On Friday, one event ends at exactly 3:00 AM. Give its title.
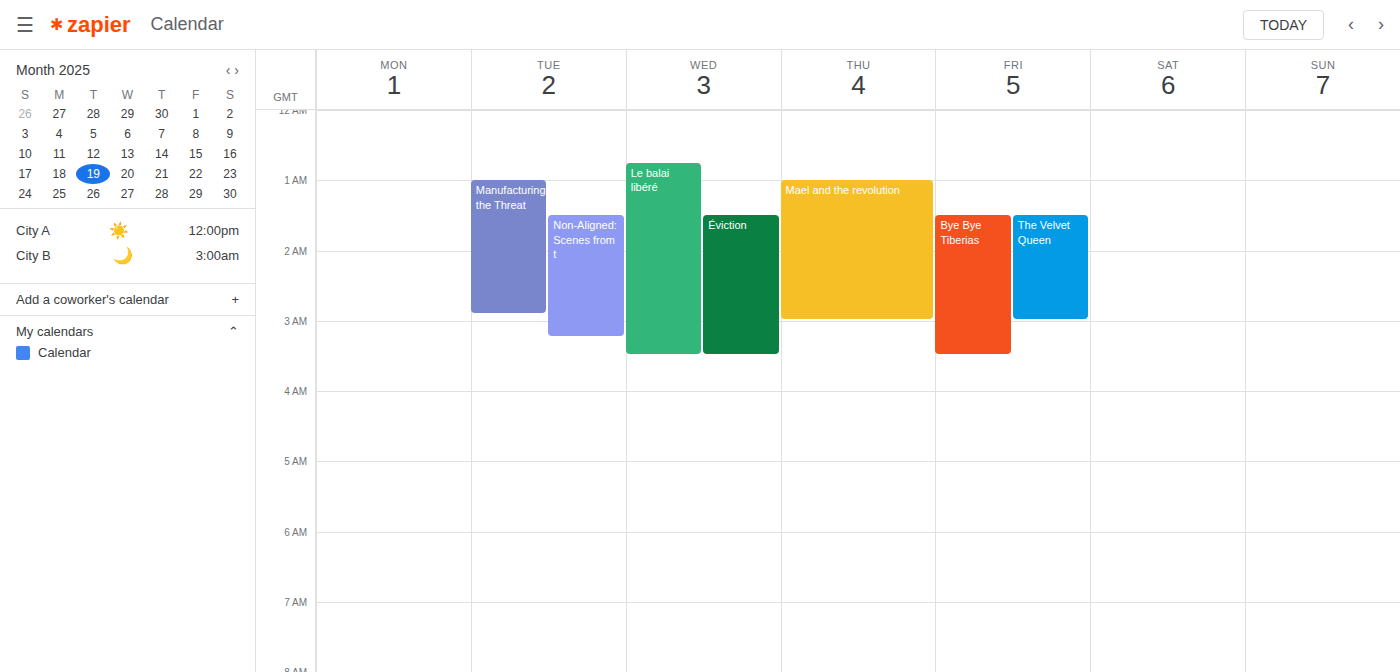
"The Velvet Queen"